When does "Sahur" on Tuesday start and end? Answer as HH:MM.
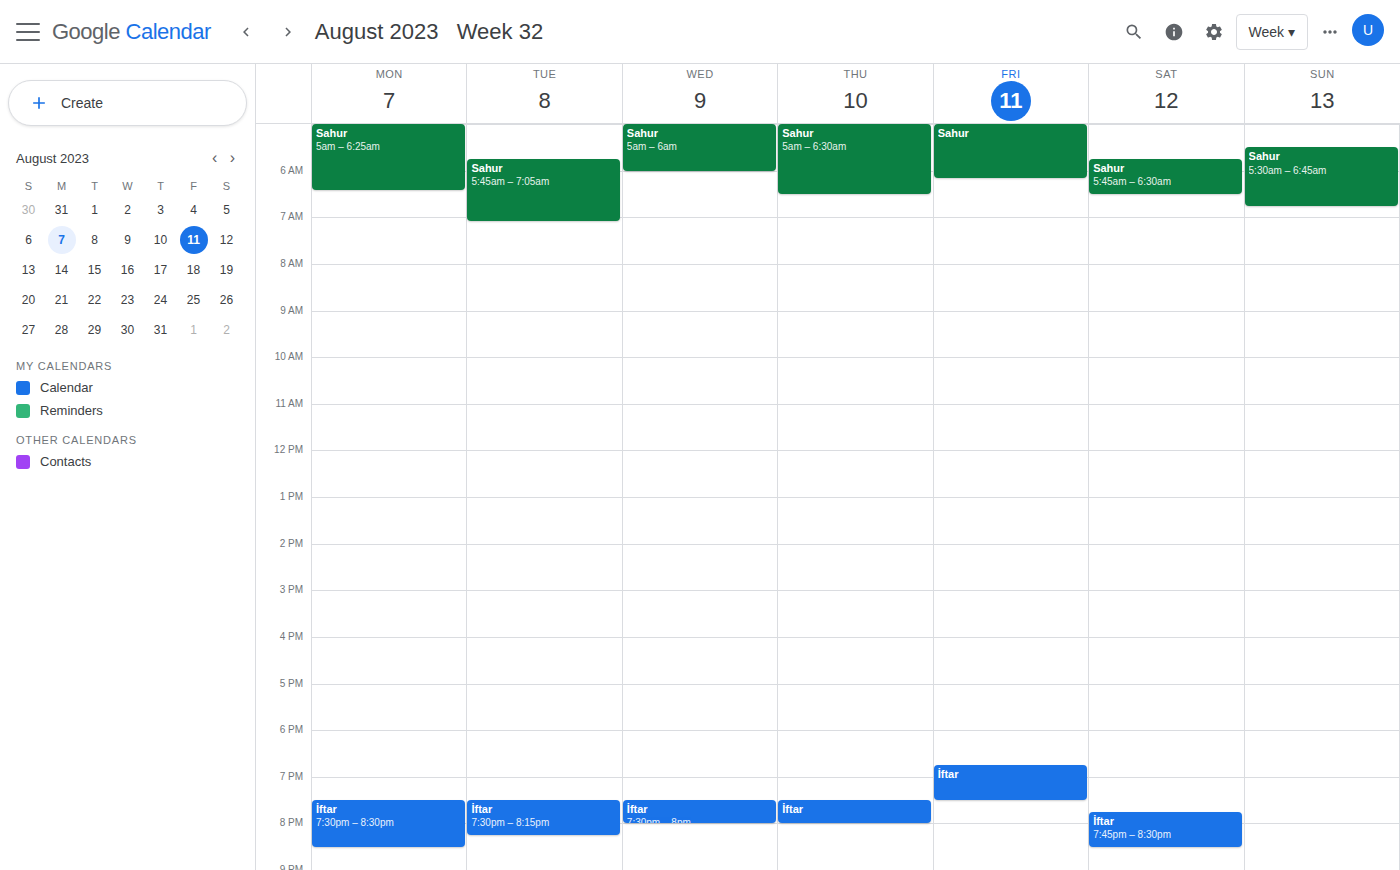
05:45 to 07:05